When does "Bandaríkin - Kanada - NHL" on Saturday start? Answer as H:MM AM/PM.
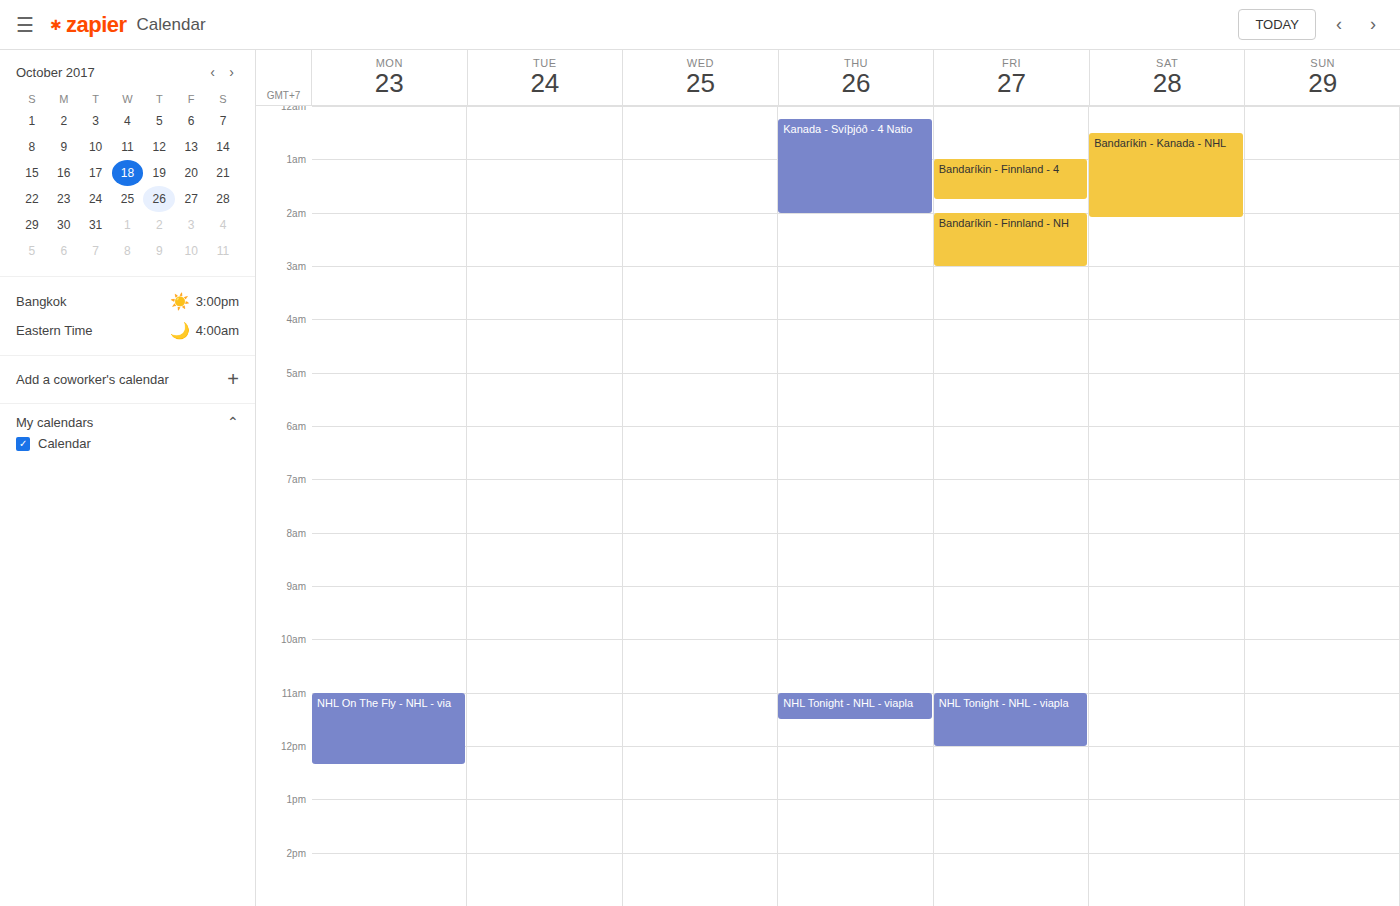
12:30 AM